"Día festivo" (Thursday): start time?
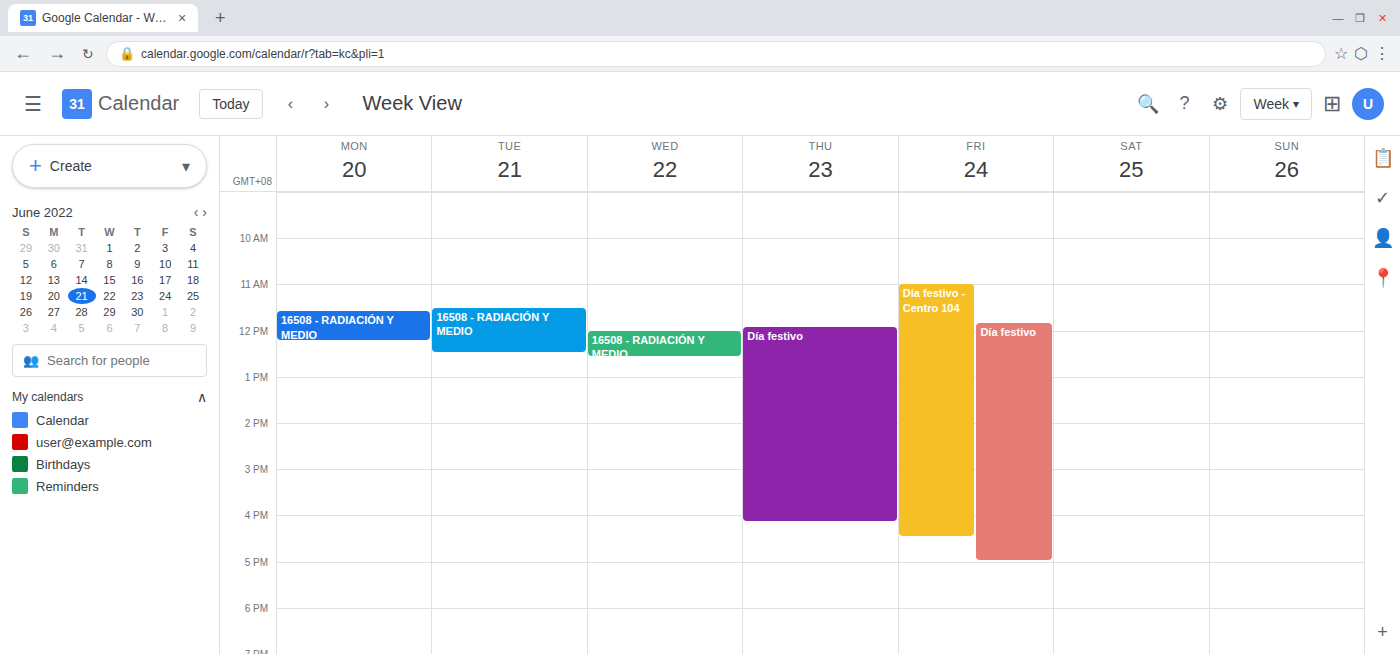
11:55 AM